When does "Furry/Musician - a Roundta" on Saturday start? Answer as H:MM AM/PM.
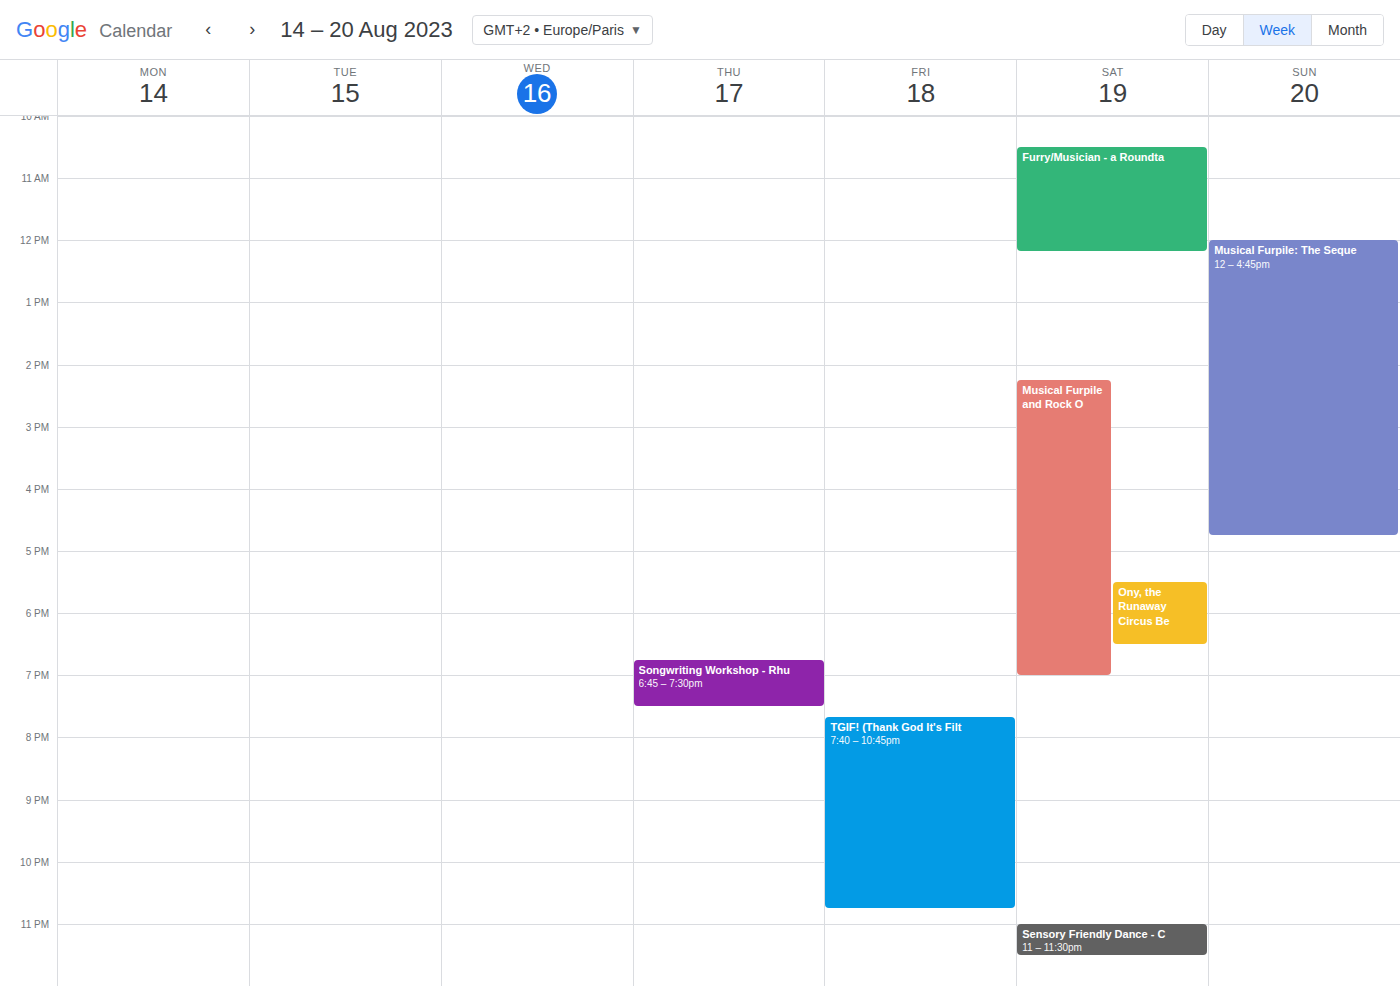
10:30 AM